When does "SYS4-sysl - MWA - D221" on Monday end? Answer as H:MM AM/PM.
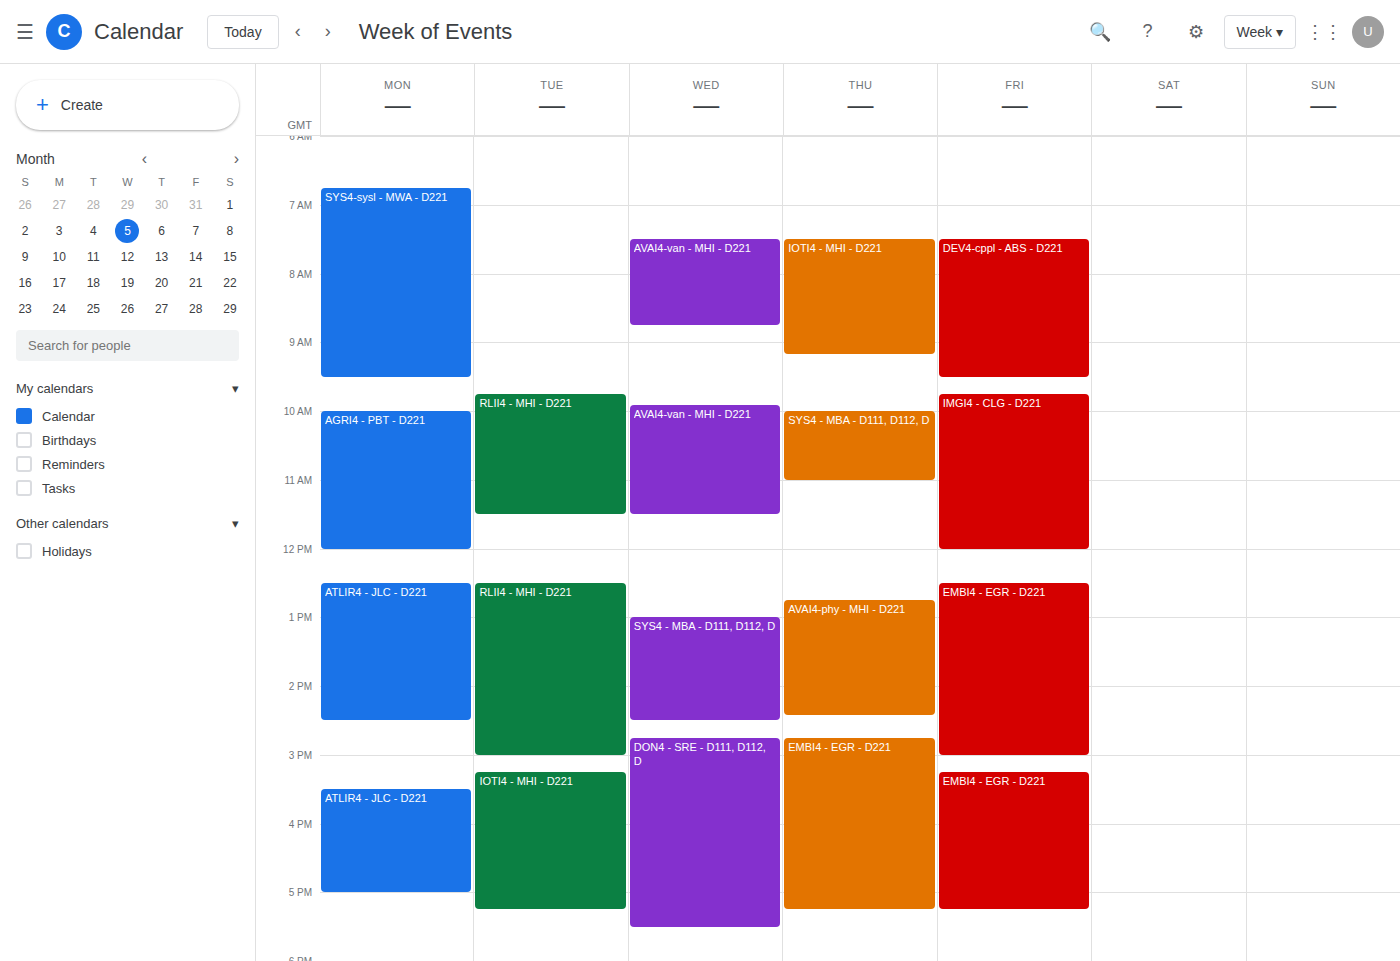
9:30 AM